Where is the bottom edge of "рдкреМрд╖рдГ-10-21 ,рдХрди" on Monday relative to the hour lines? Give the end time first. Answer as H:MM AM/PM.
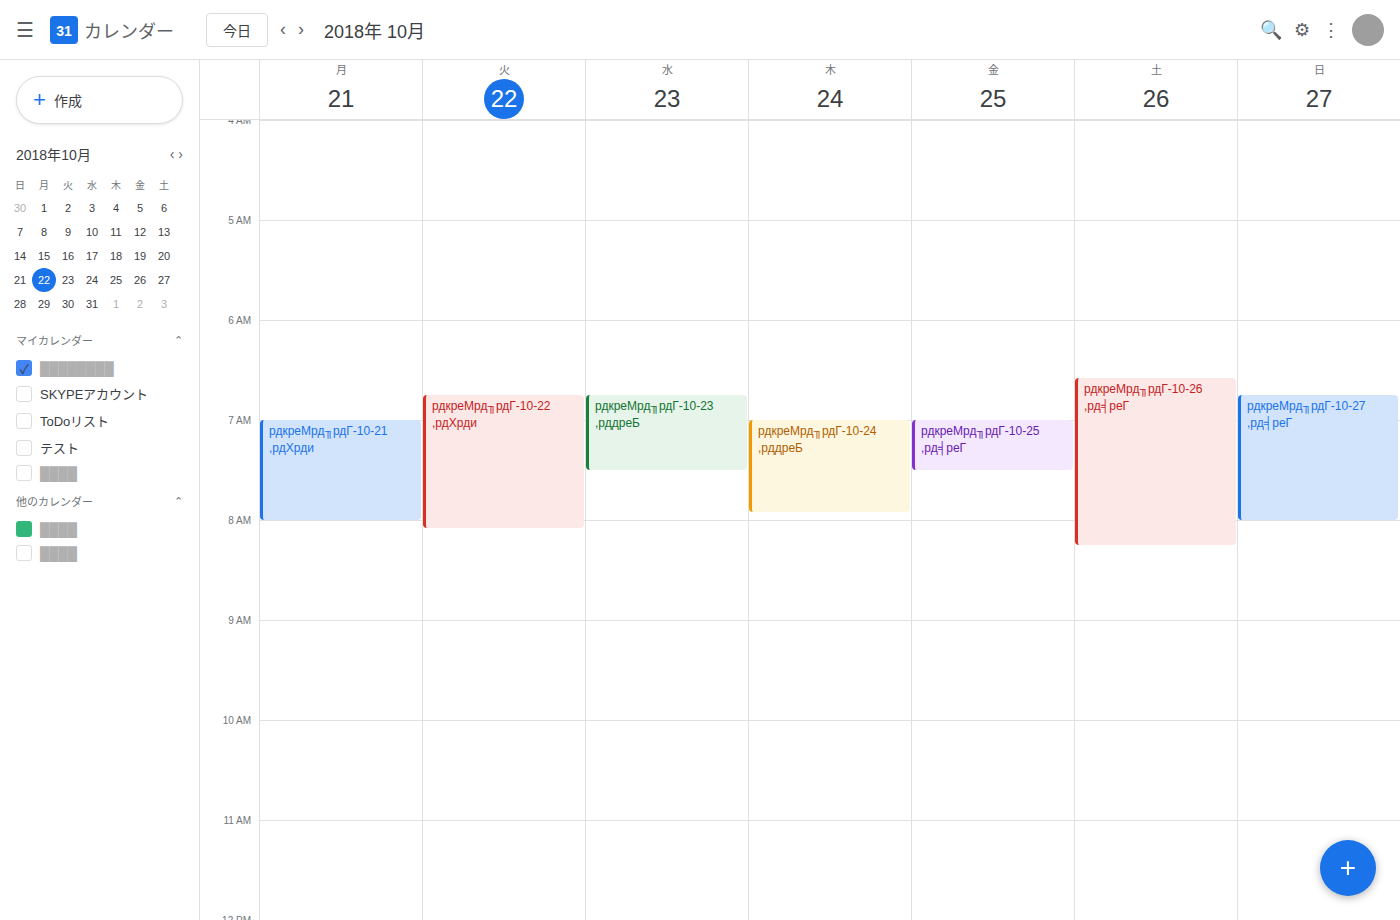
8:00 AM -- exactly on the 8 AM line.